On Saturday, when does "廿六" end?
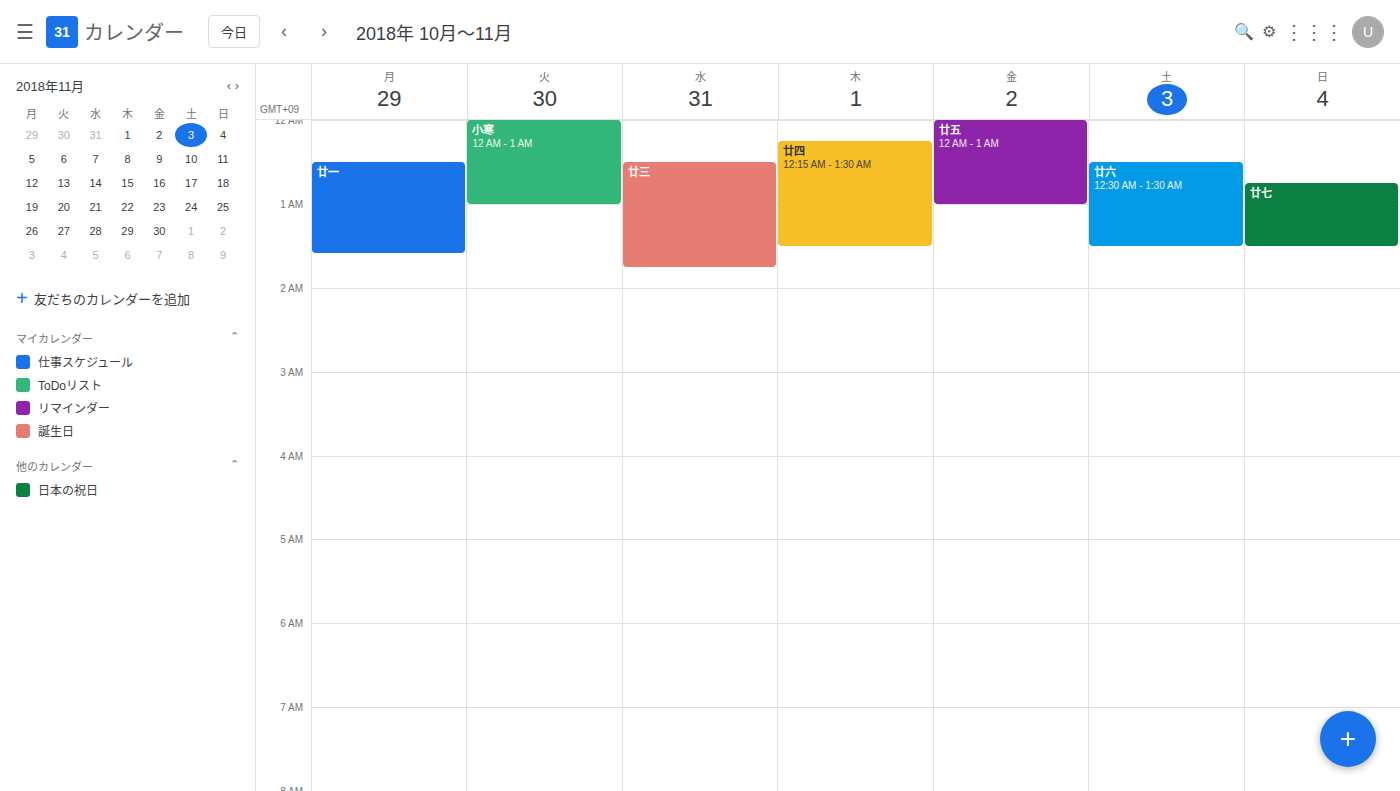
01:30